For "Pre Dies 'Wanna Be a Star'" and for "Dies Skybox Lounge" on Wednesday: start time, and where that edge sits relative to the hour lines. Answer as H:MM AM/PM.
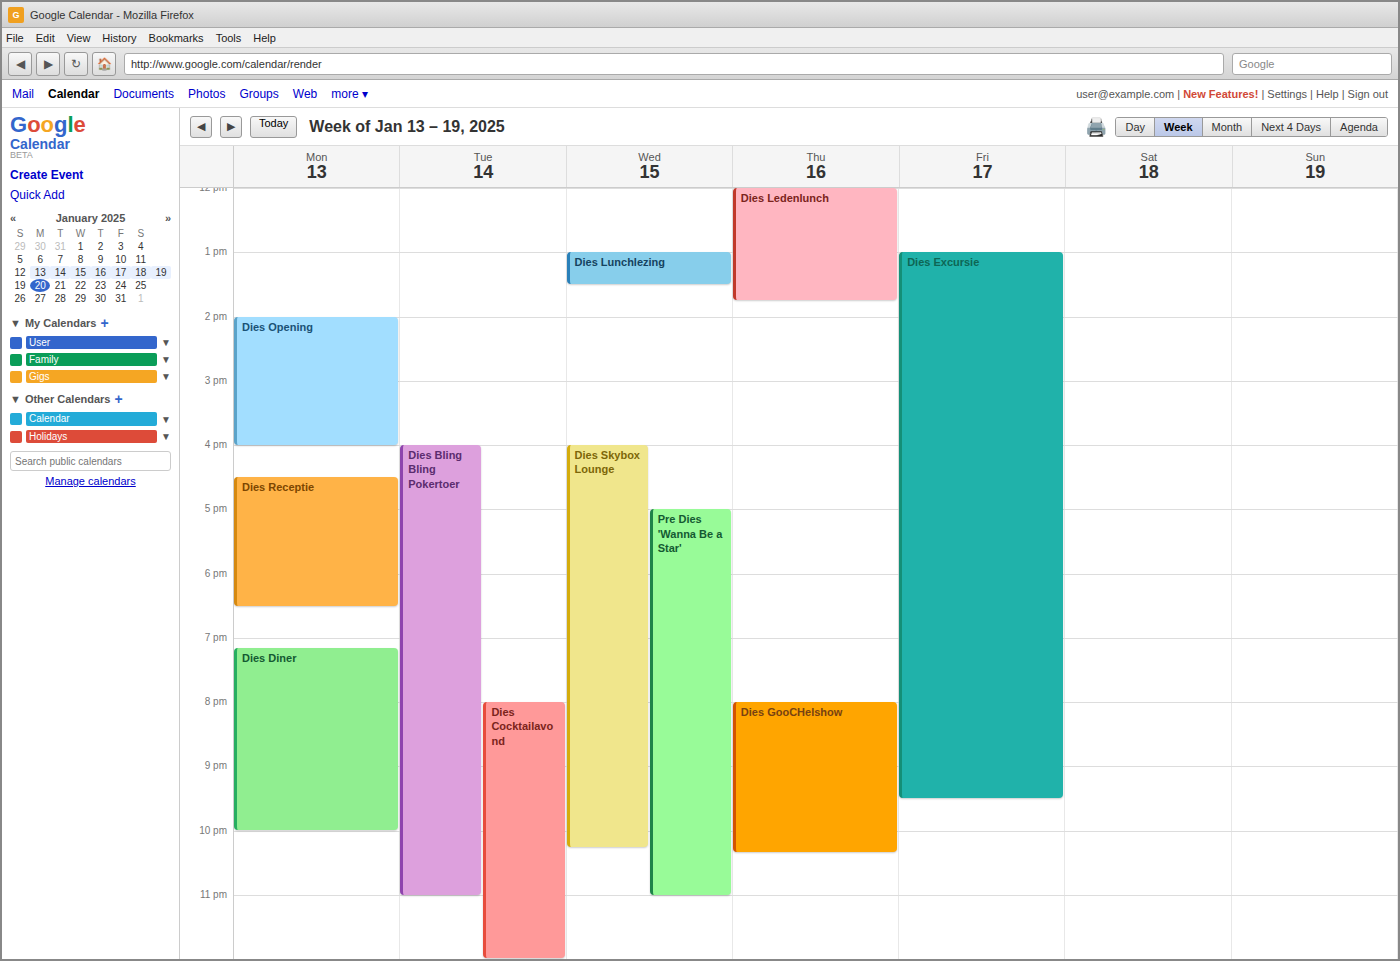
"Pre Dies 'Wanna Be a Star'": 5:00 PM, exactly on the 5 PM line. "Dies Skybox Lounge": 4:00 PM, exactly on the 4 PM line.